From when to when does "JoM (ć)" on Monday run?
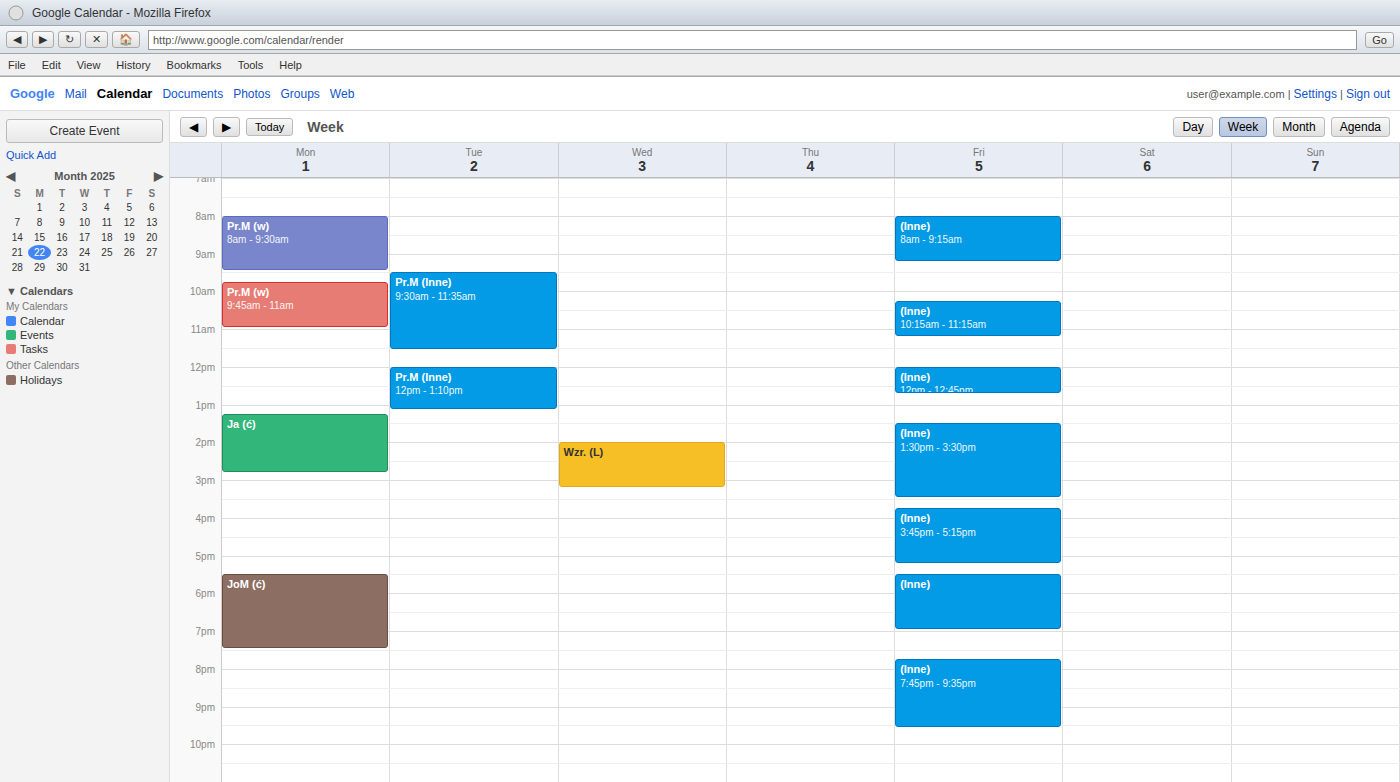
17:30 to 19:30